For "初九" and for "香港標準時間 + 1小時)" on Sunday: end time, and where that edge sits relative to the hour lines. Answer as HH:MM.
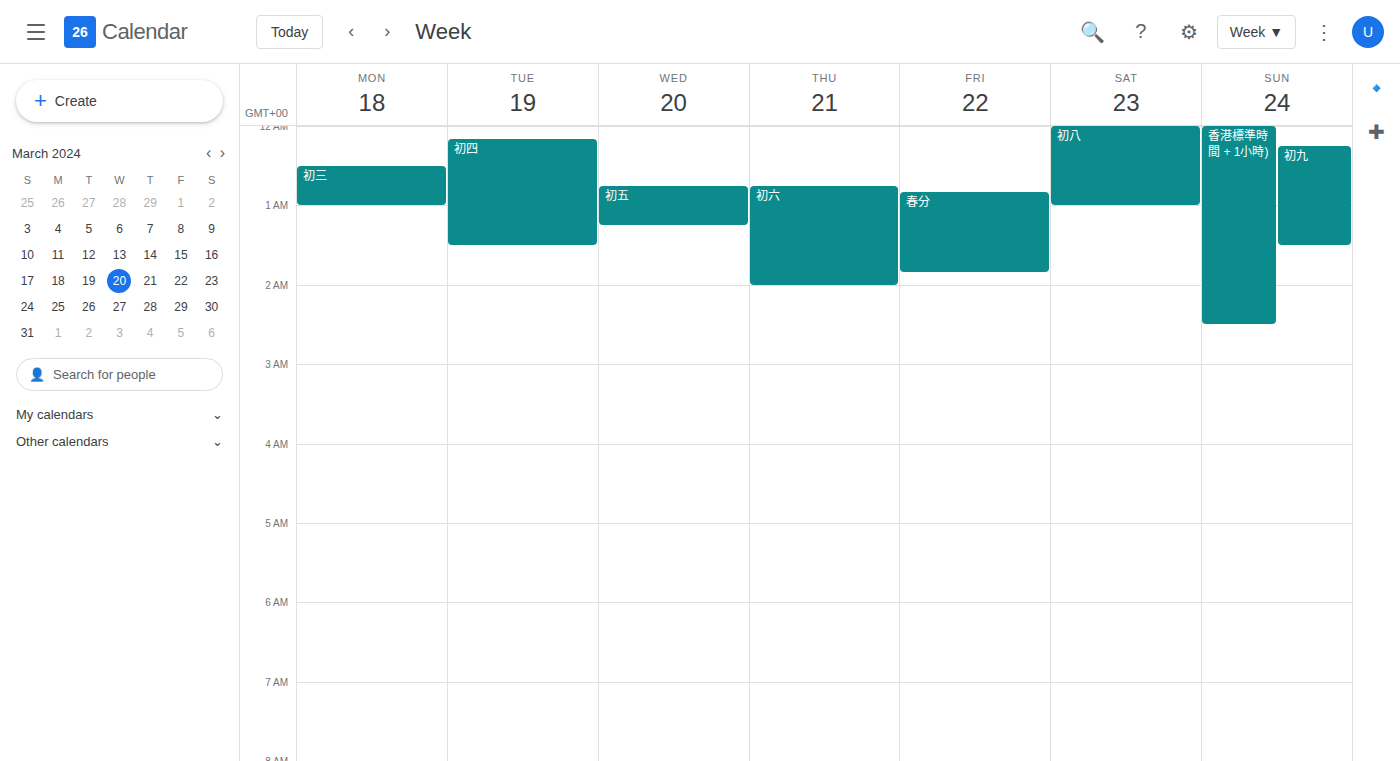
"初九": 01:30, halfway between the 01:00 and 02:00 lines. "香港標準時間 + 1小時)": 02:30, halfway between the 02:00 and 03:00 lines.